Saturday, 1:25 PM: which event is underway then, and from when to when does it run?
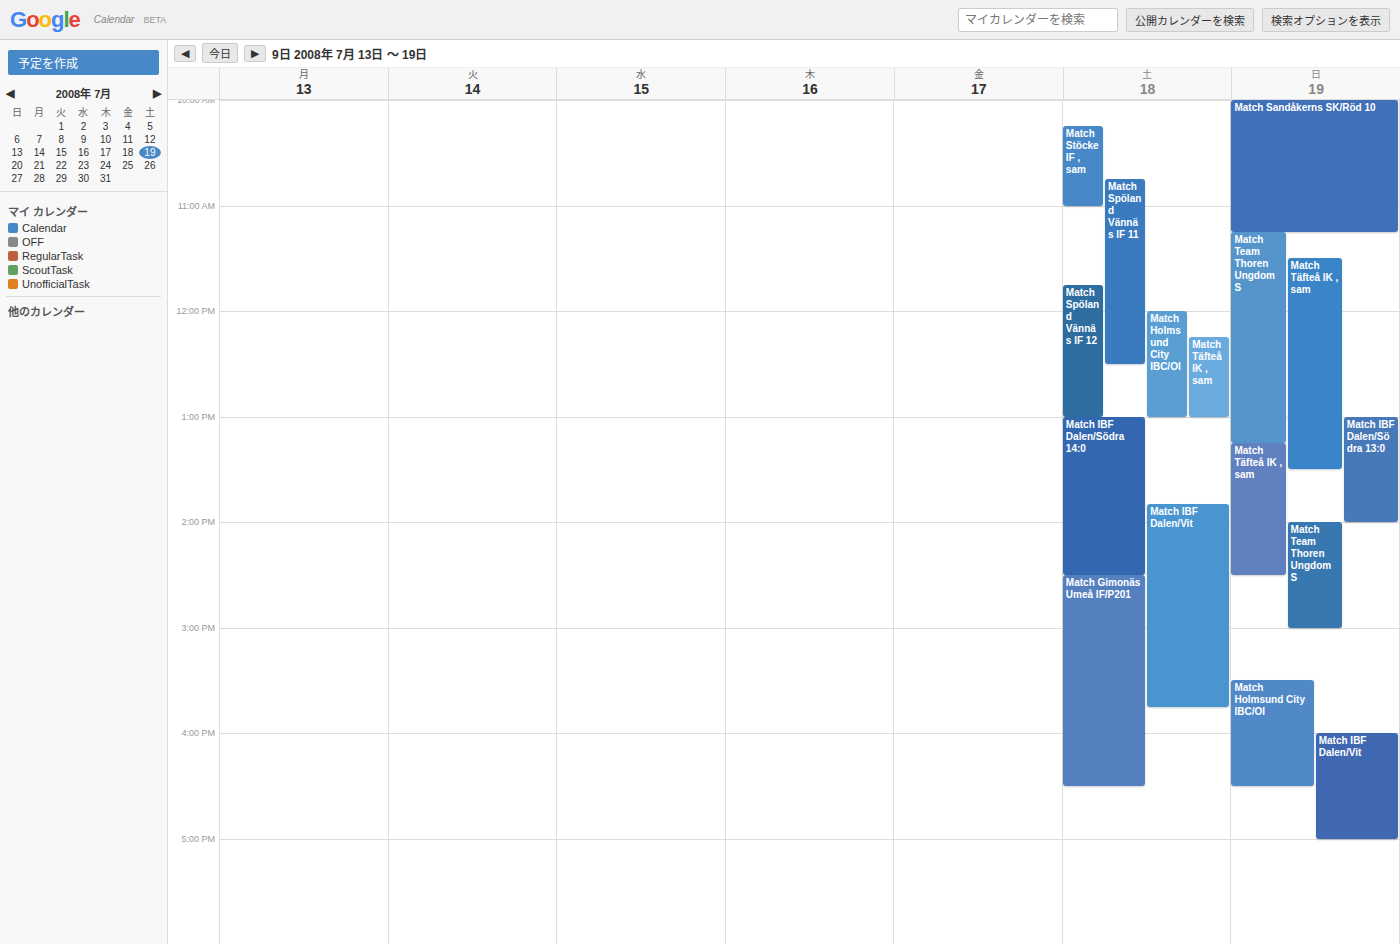
"Match IBF Dalen/Södra 14:0", 1:00 PM to 2:30 PM